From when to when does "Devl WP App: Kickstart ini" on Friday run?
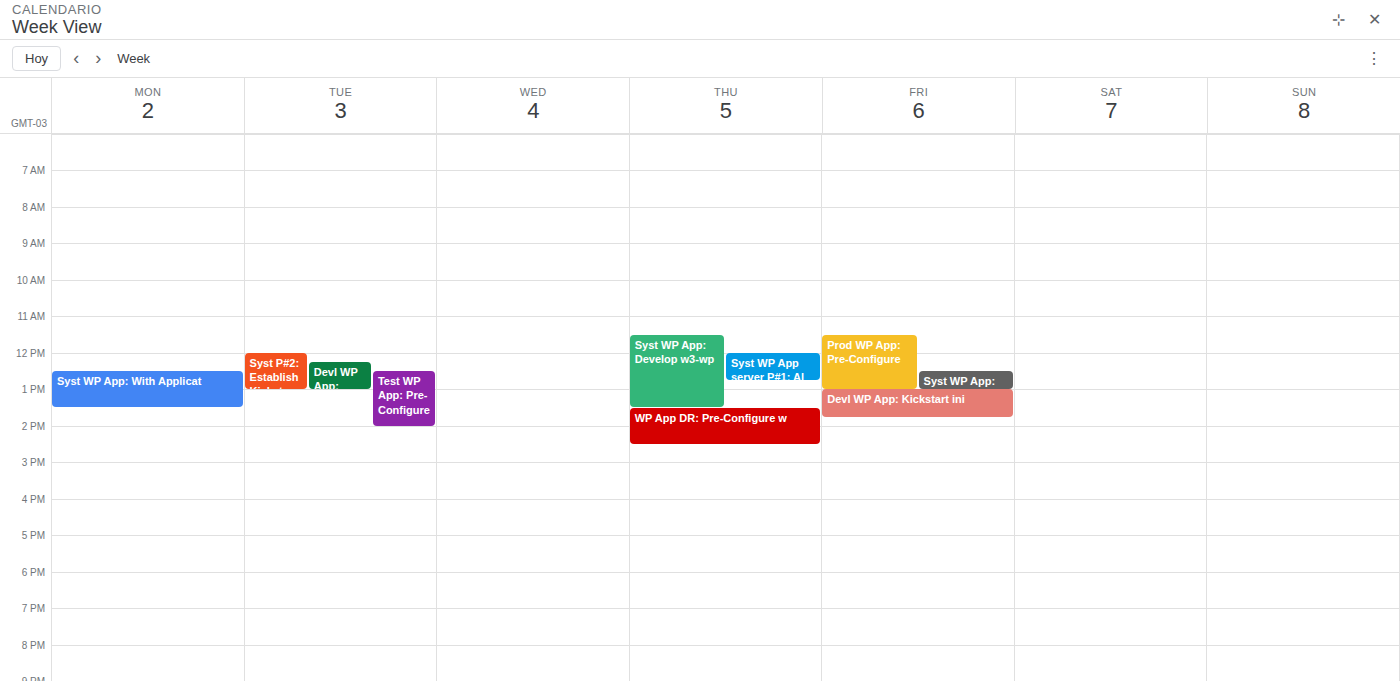
1:00 PM to 1:45 PM